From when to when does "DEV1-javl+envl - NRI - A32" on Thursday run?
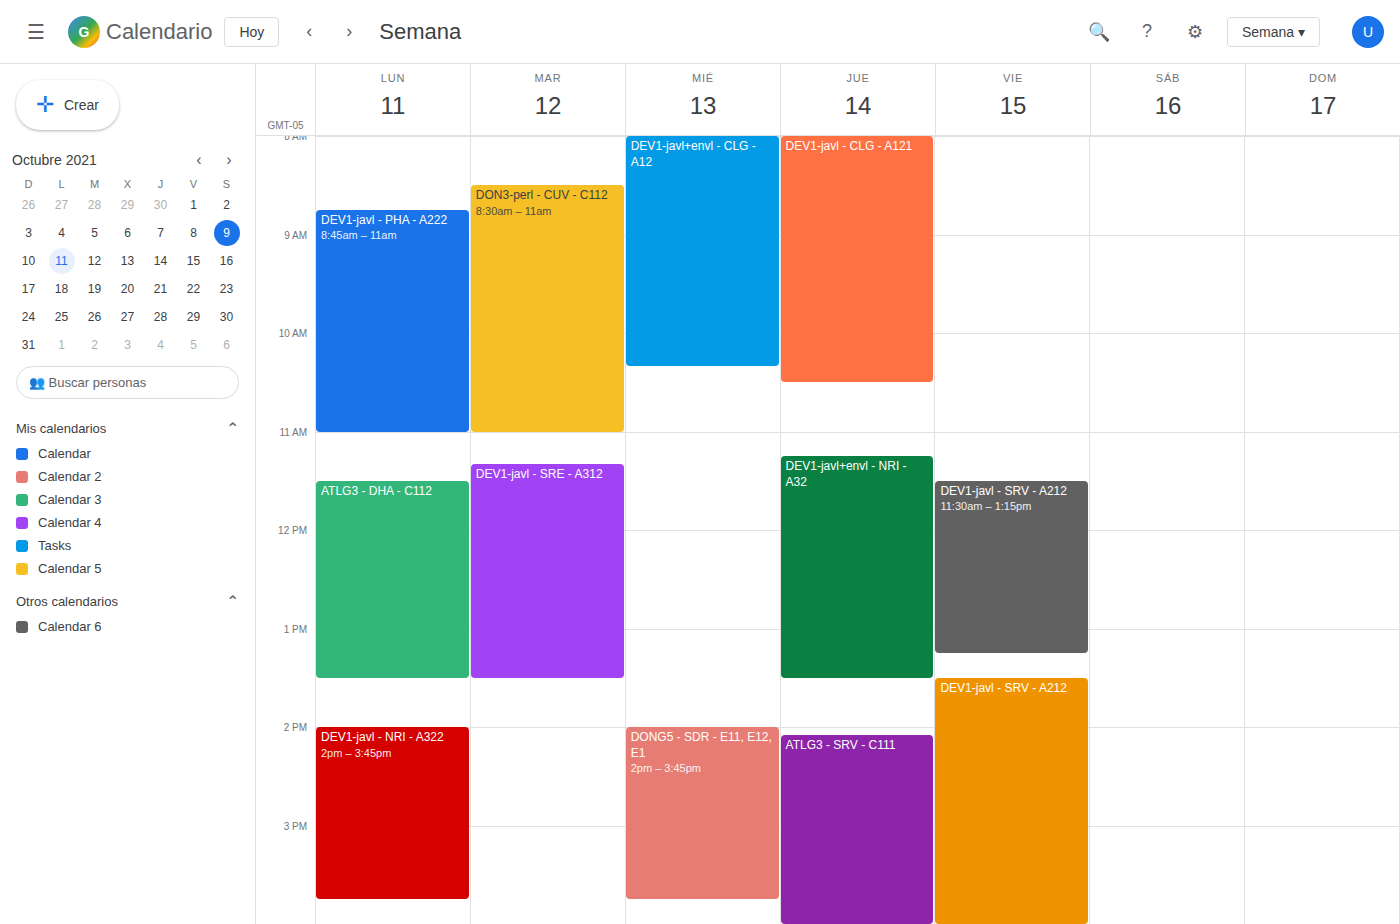
11:15 AM to 1:30 PM